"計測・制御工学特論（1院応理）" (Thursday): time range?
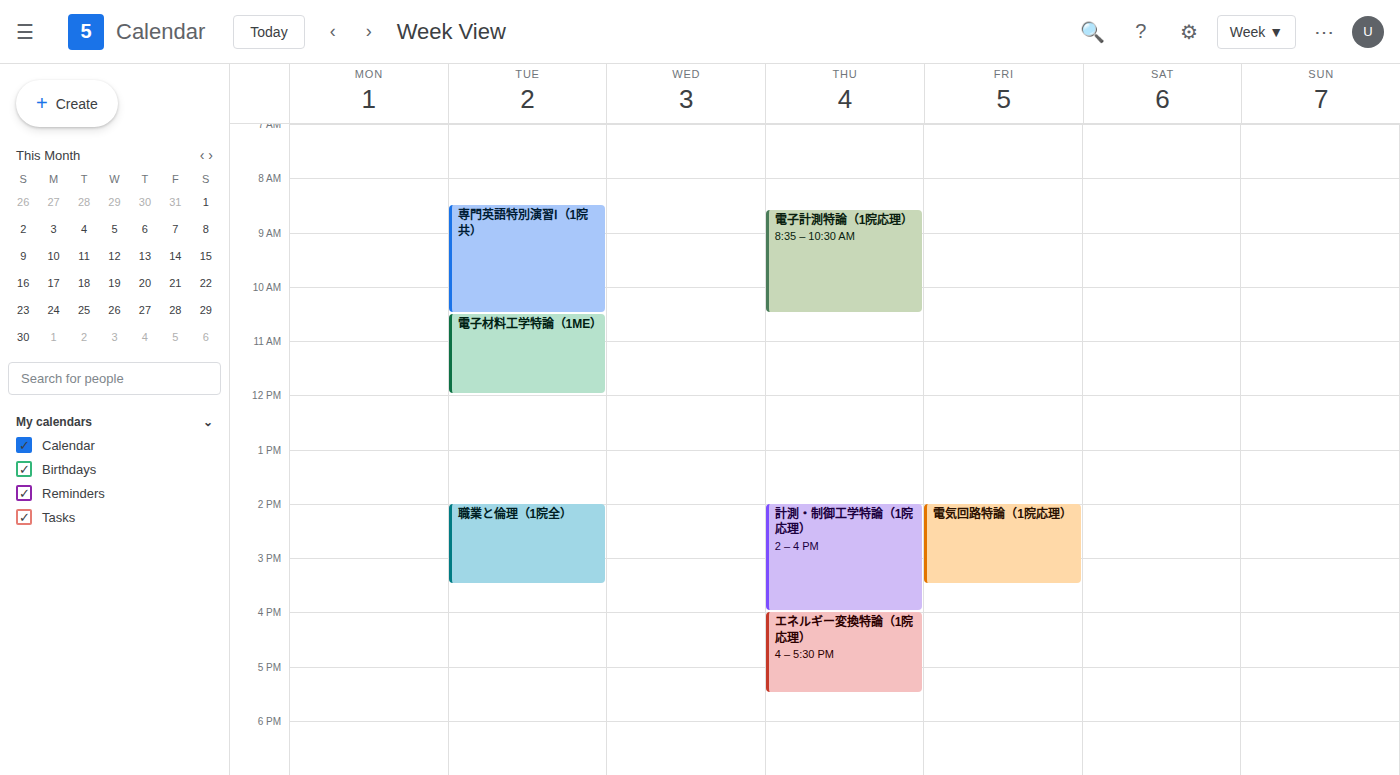
2:00 PM to 4:00 PM